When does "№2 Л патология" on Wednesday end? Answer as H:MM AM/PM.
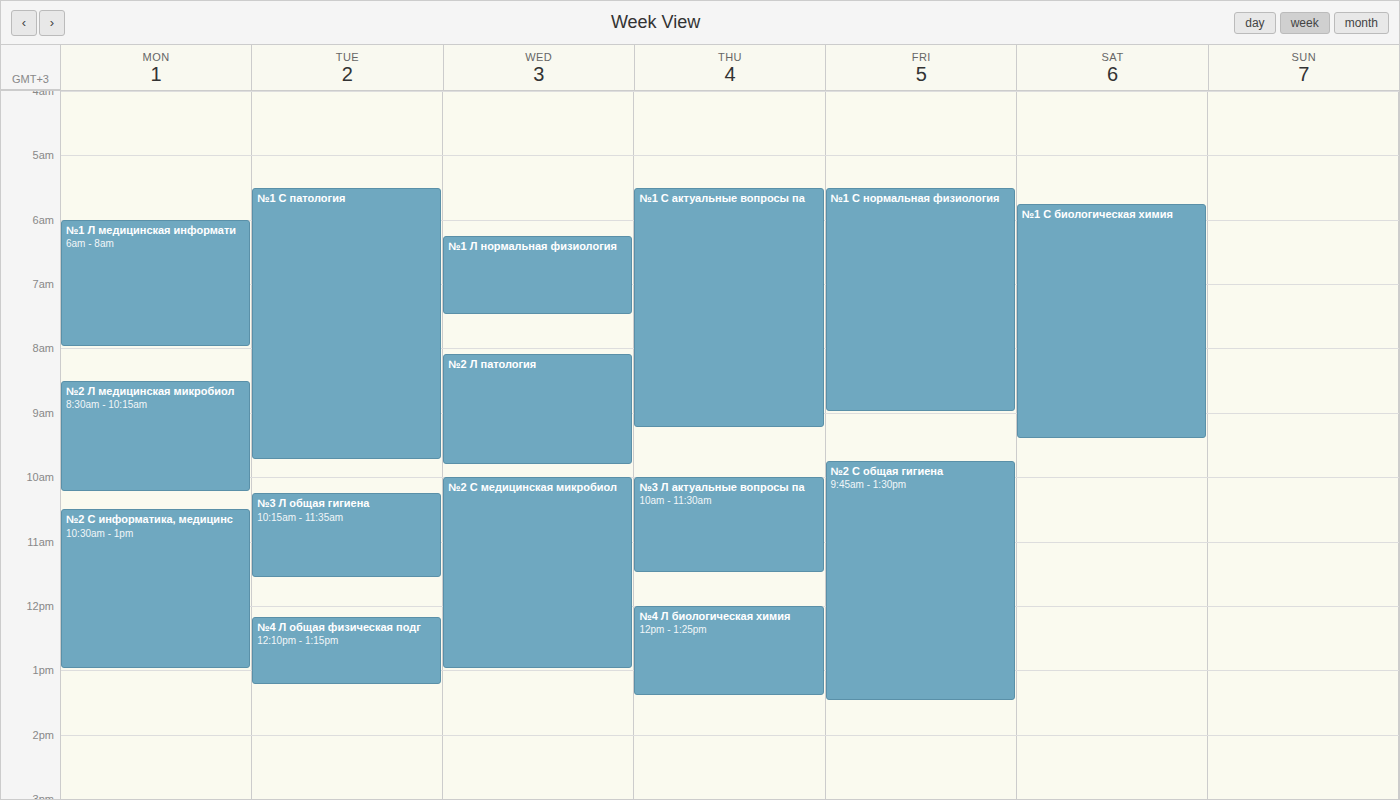
9:50 AM